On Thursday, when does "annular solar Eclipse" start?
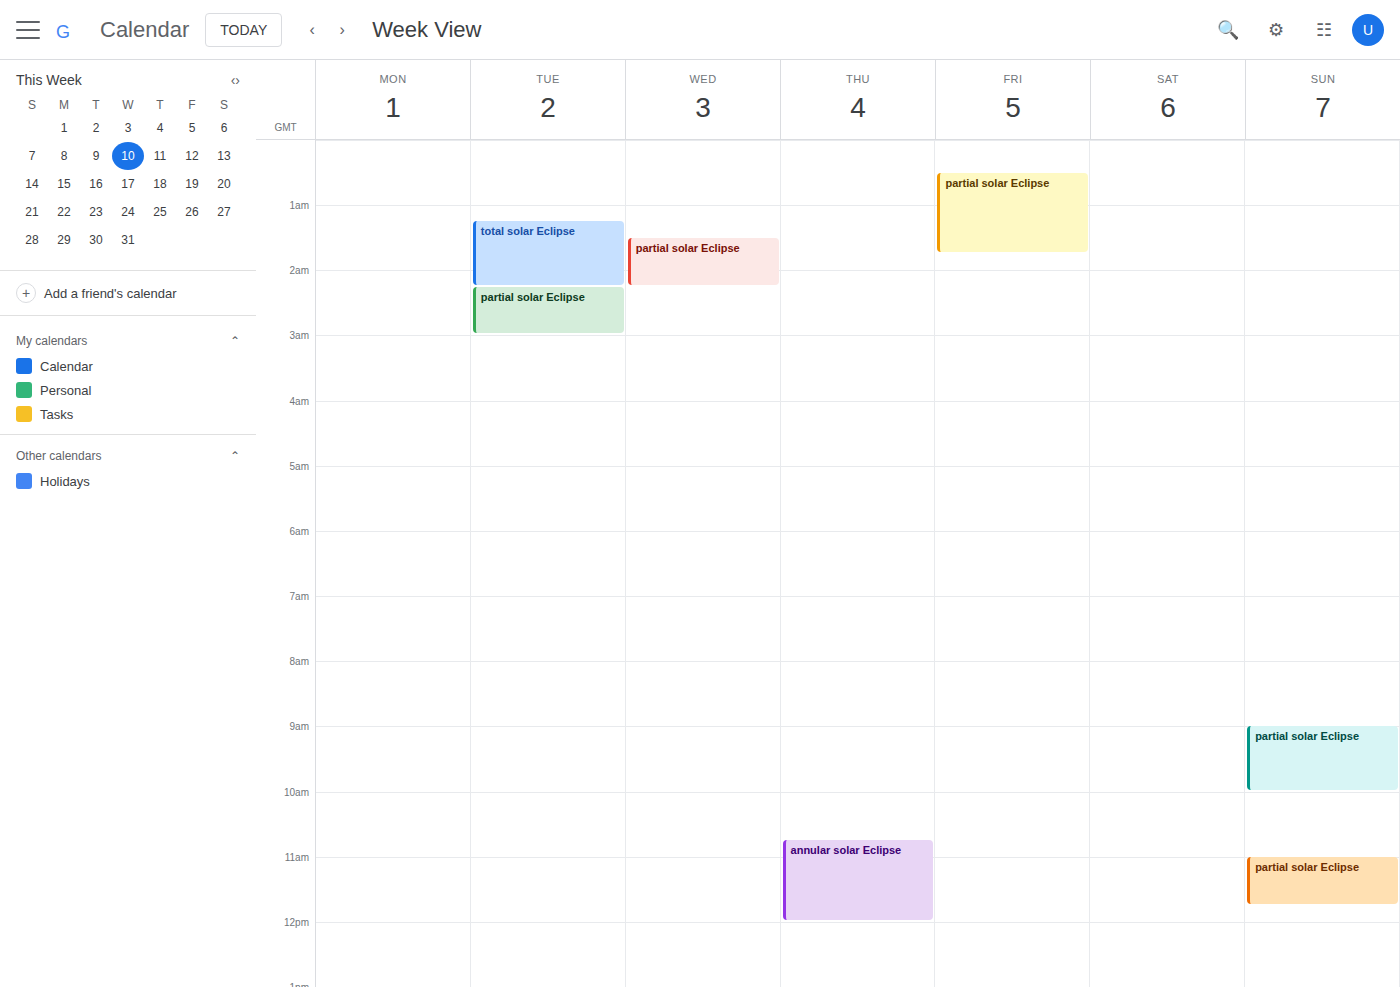
10:45